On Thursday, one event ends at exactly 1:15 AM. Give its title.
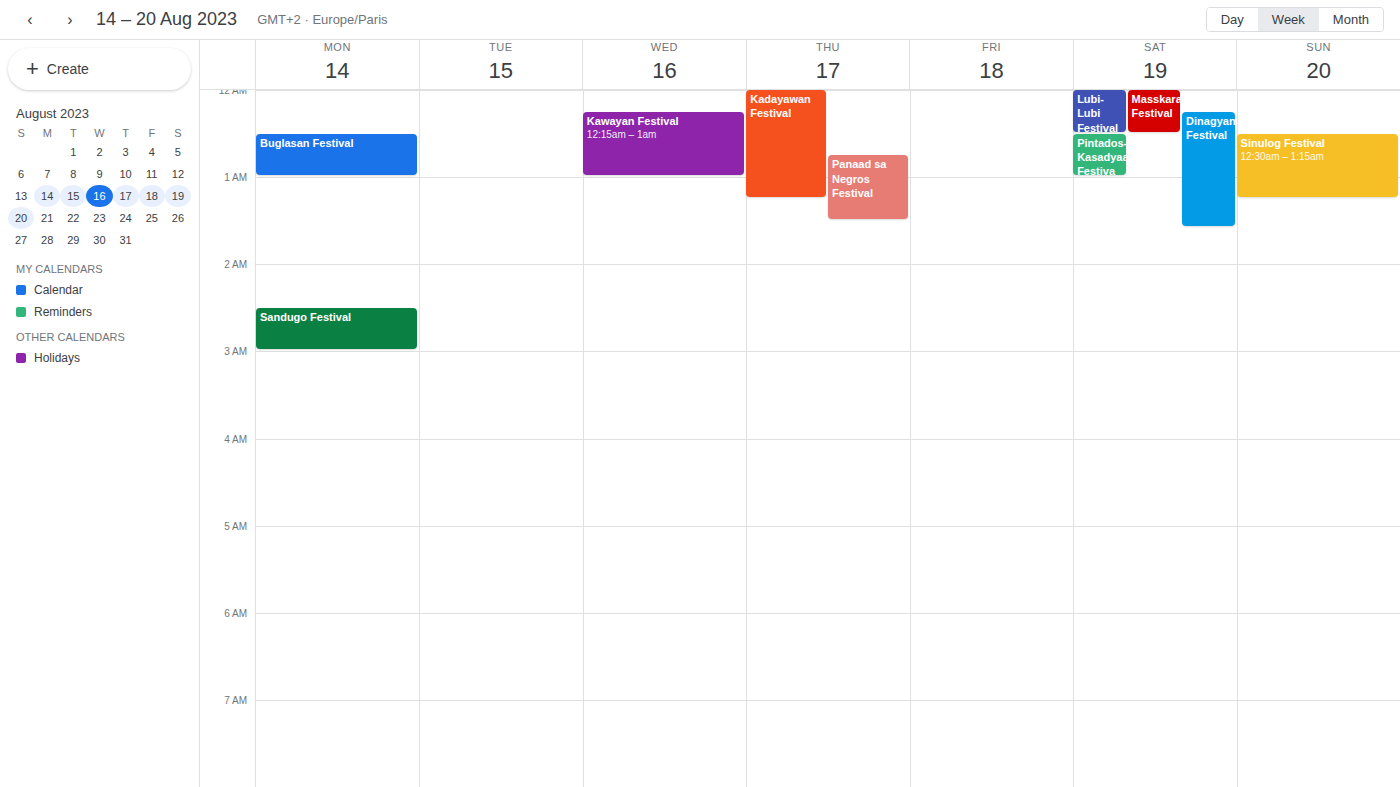
"Kadayawan Festival"